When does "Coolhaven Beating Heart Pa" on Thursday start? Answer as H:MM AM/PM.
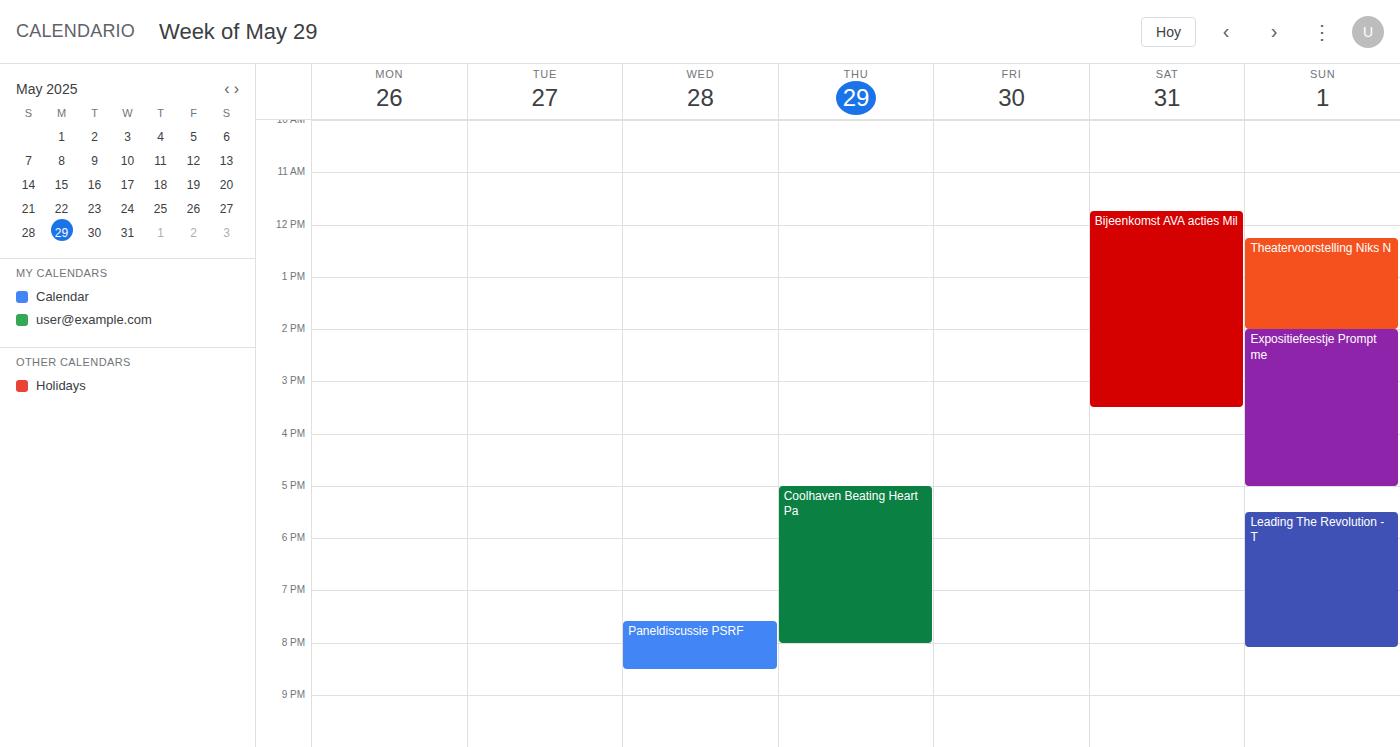
5:00 PM